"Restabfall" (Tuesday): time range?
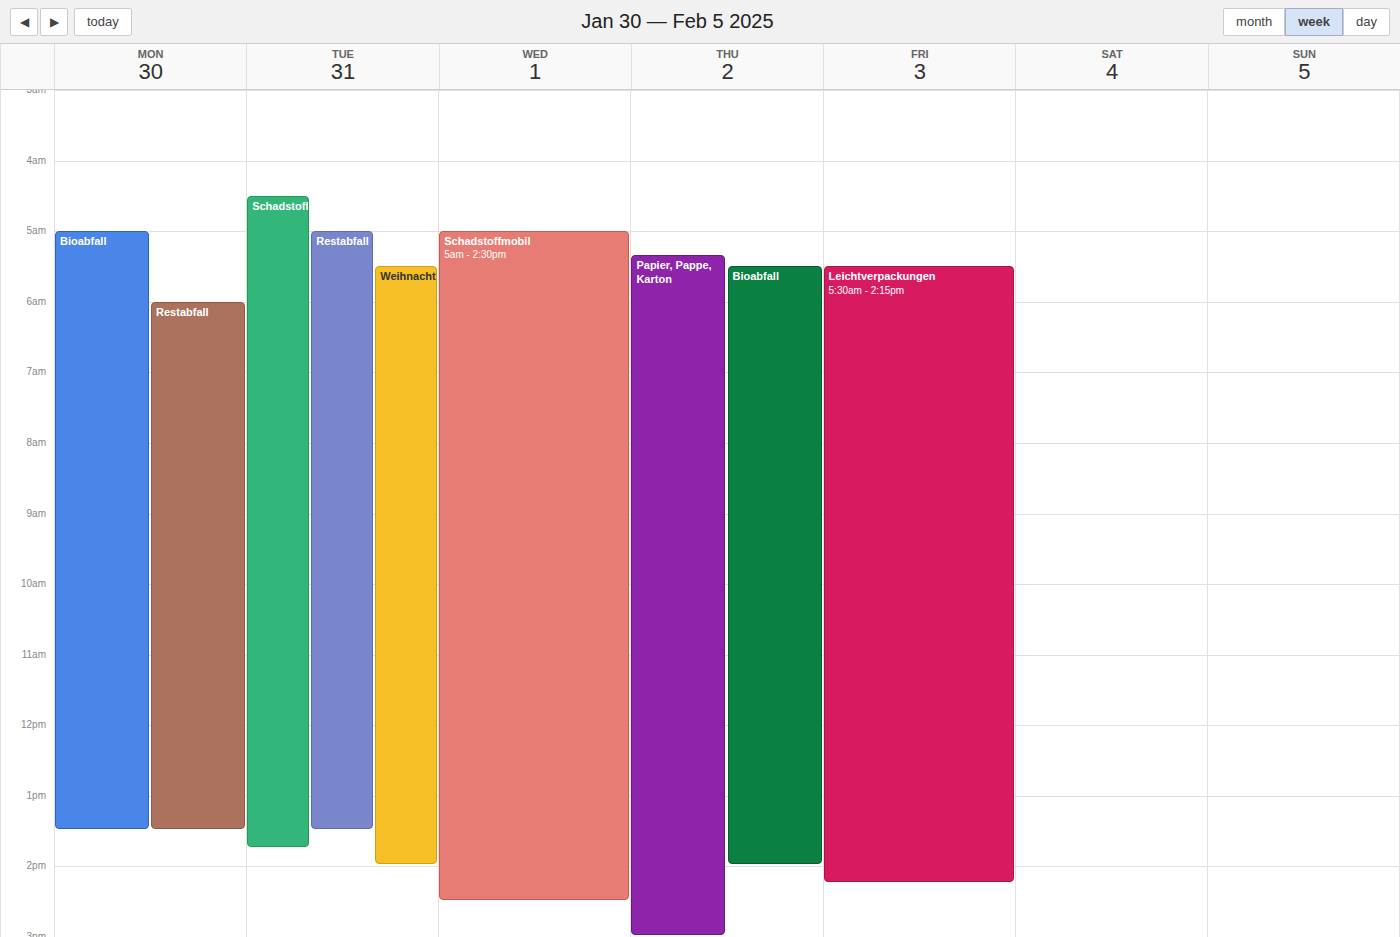
05:00 to 13:30